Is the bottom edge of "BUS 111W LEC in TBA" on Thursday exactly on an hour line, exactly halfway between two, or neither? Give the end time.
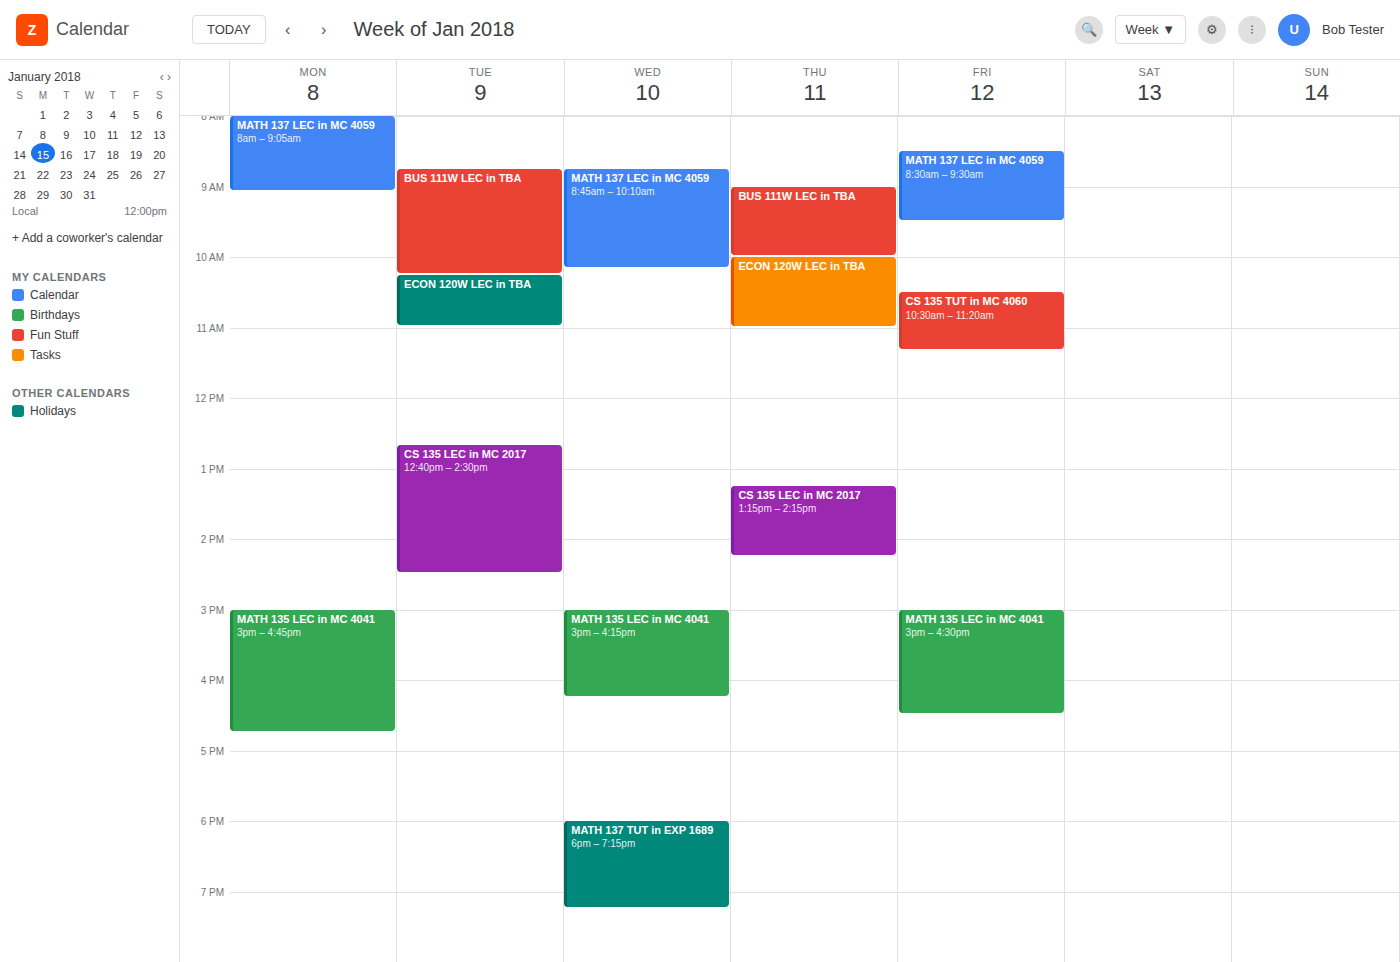
10:00 AM -- exactly on the 10 AM line.